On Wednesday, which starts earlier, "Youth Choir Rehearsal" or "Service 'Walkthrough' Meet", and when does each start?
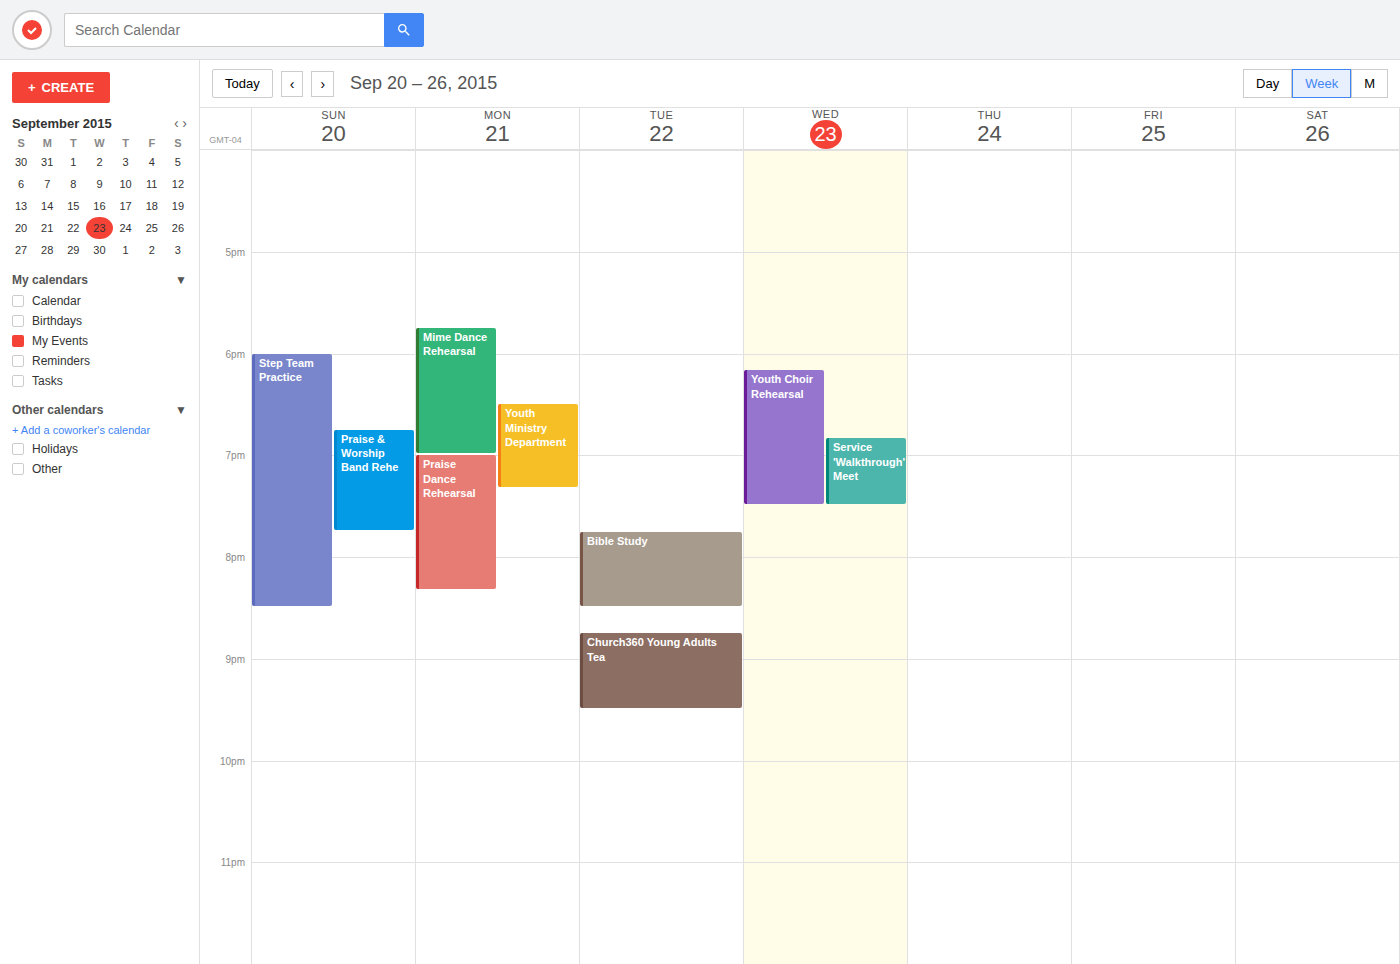
"Youth Choir Rehearsal" 18:10; "Service 'Walkthrough' Meet" 18:50.